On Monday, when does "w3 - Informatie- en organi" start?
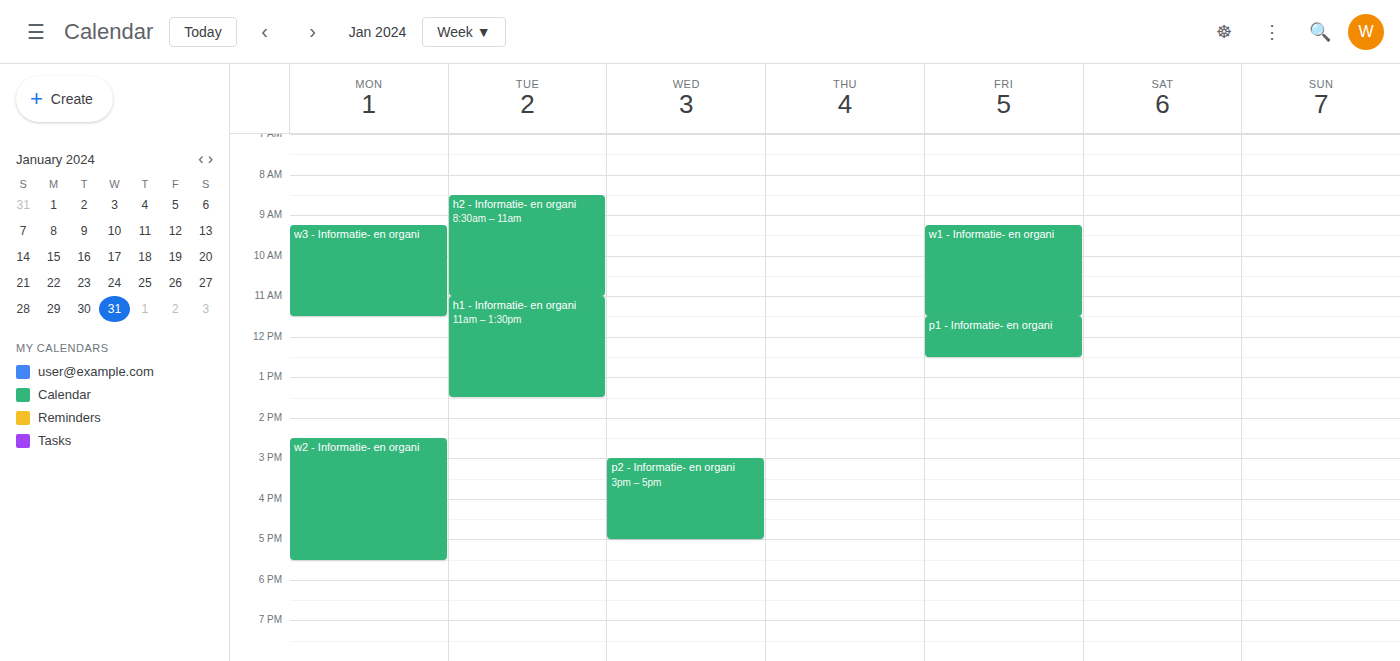
09:15